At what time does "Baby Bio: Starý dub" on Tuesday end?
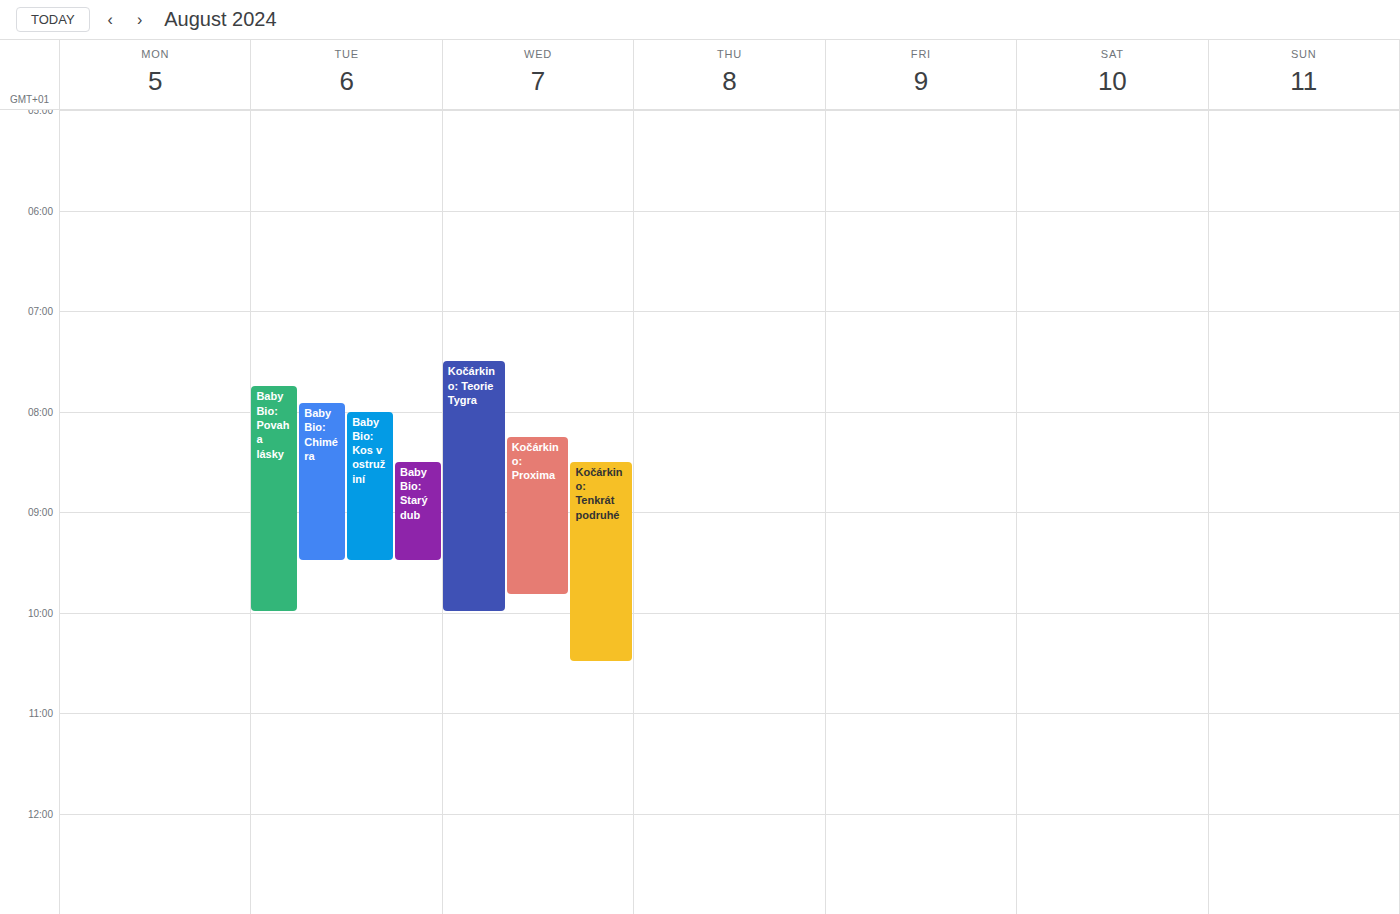
9:30 AM